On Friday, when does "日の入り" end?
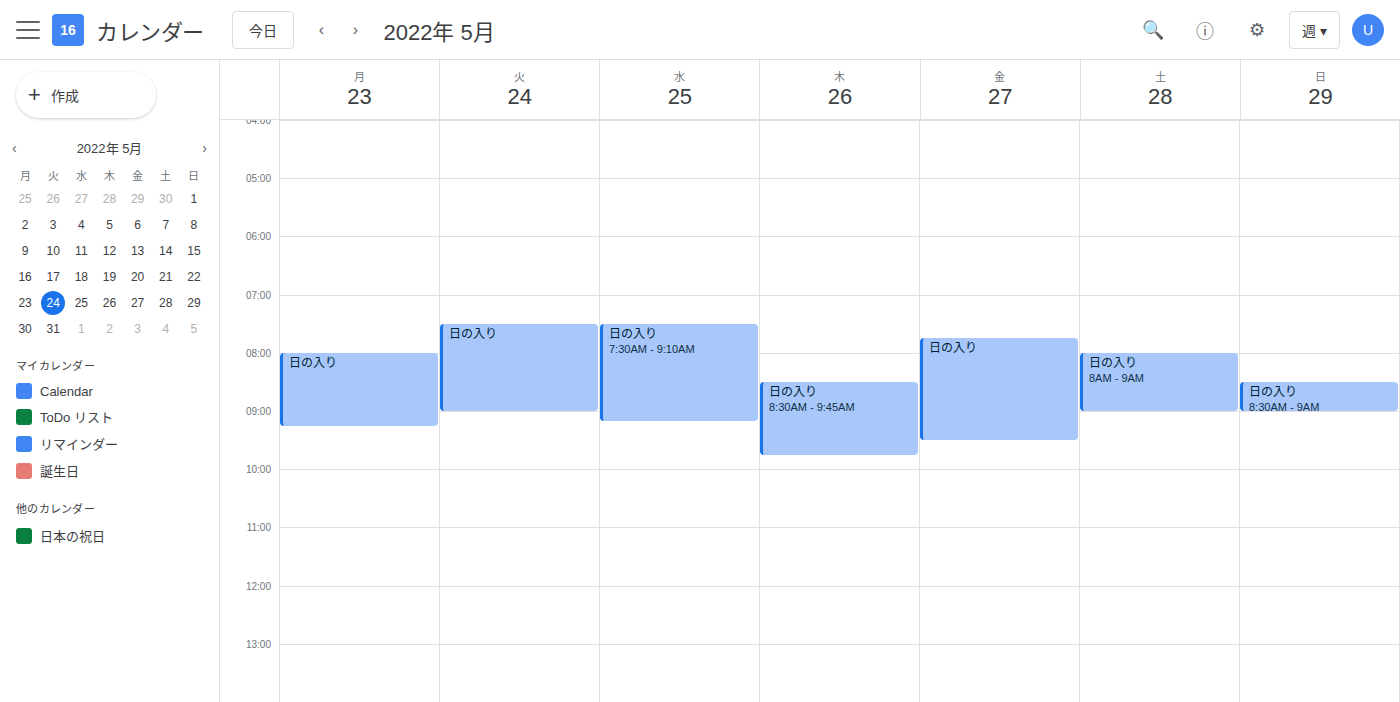
9:30 AM